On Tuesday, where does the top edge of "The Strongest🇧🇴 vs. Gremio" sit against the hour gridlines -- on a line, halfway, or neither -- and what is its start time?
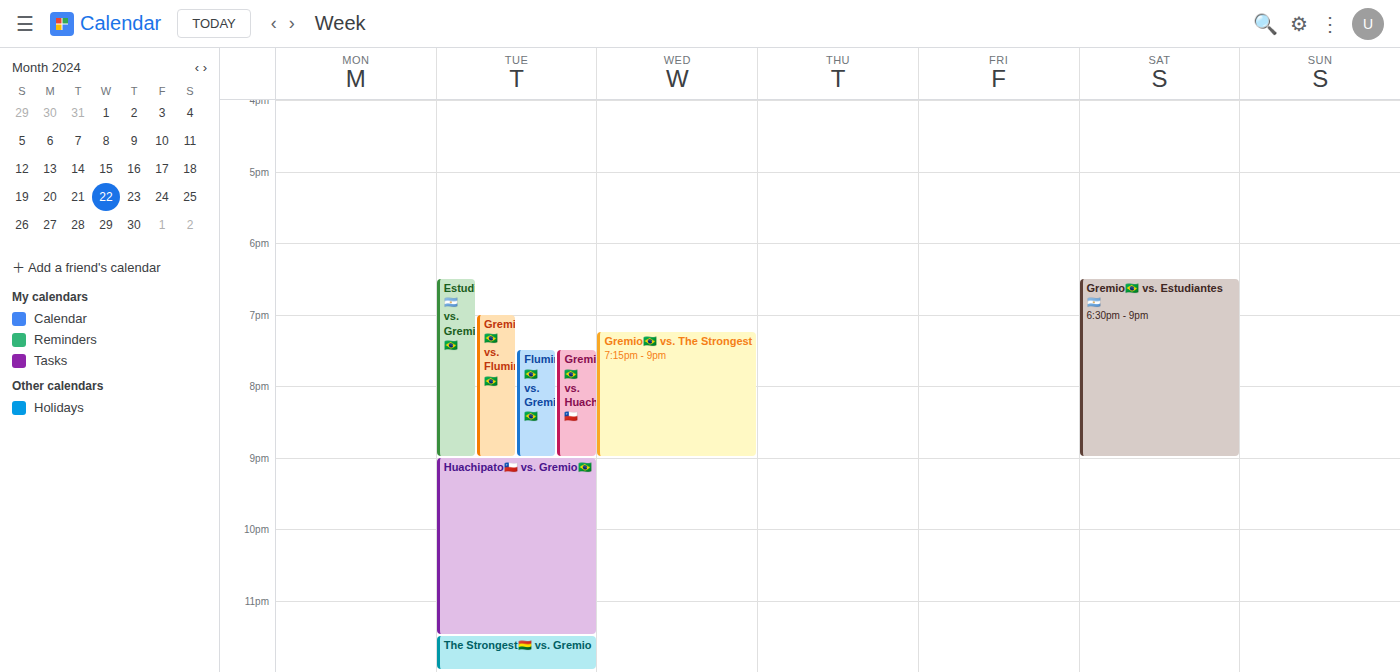
11:30 PM -- halfway between the 11 PM and 12 AM lines.